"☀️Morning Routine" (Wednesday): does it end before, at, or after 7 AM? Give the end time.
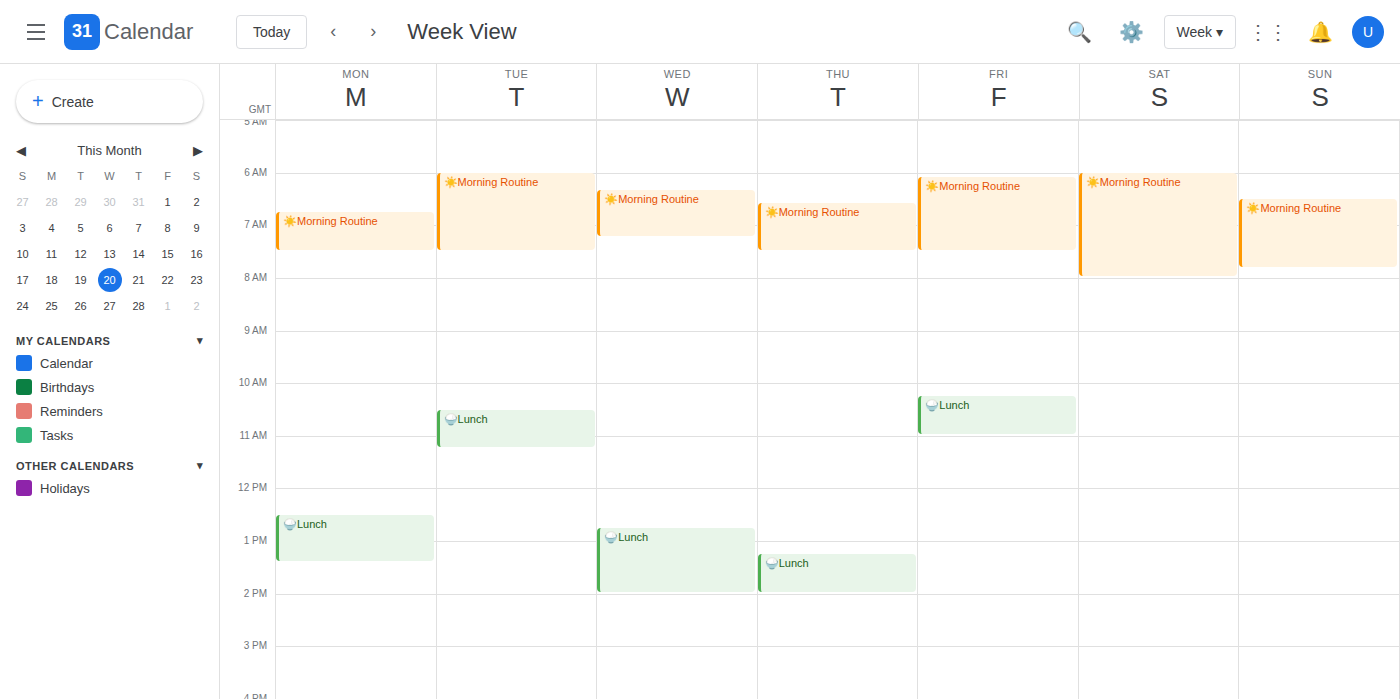
7:15 AM -- after 7 AM, 15 minutes below the 7 AM line.